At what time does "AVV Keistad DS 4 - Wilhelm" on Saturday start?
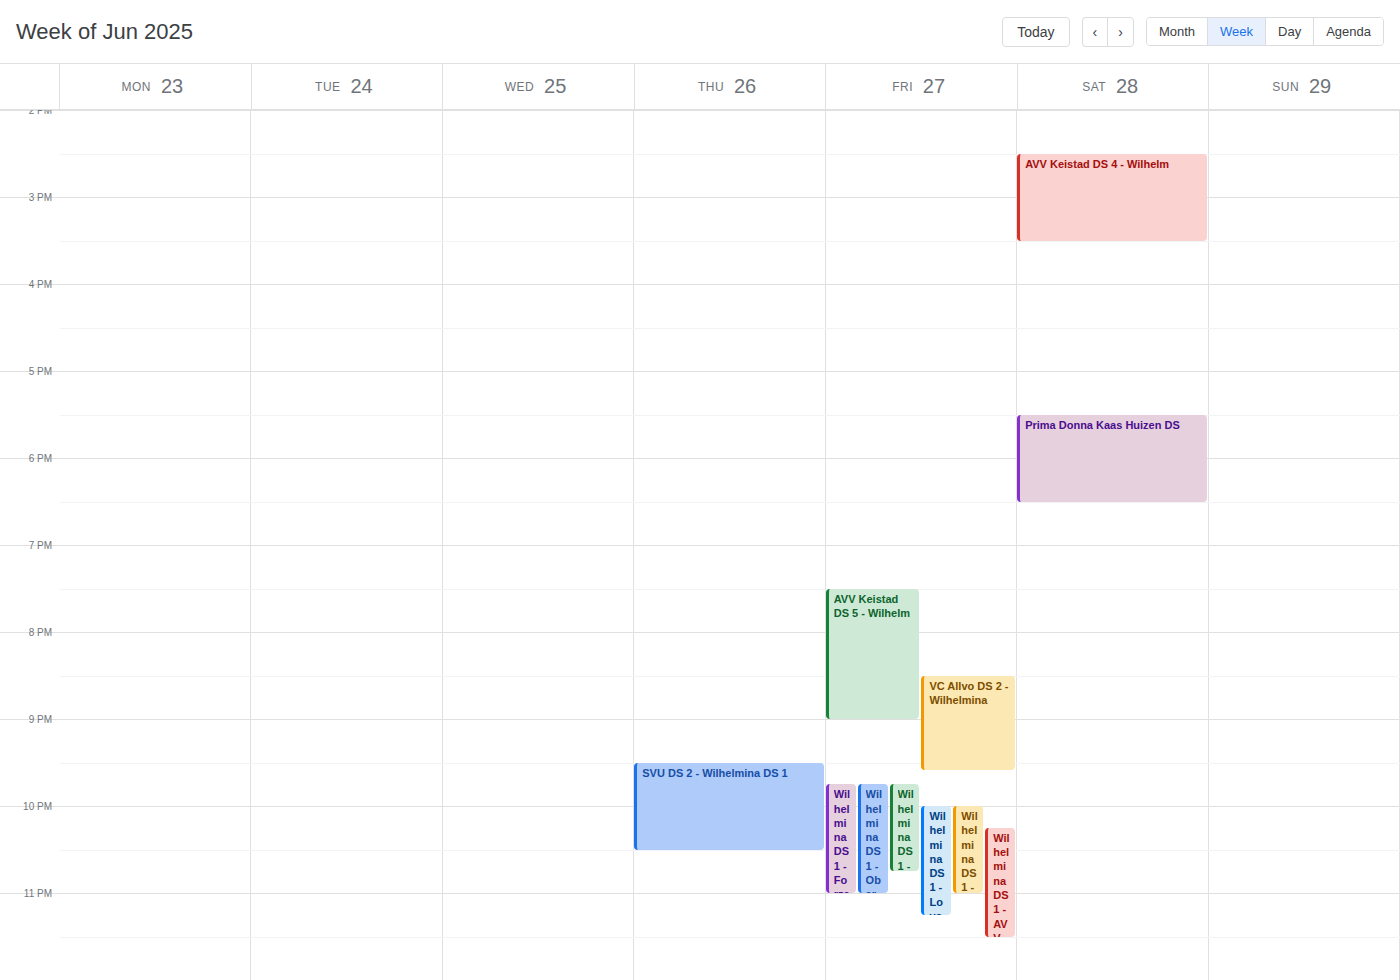
2:30 PM